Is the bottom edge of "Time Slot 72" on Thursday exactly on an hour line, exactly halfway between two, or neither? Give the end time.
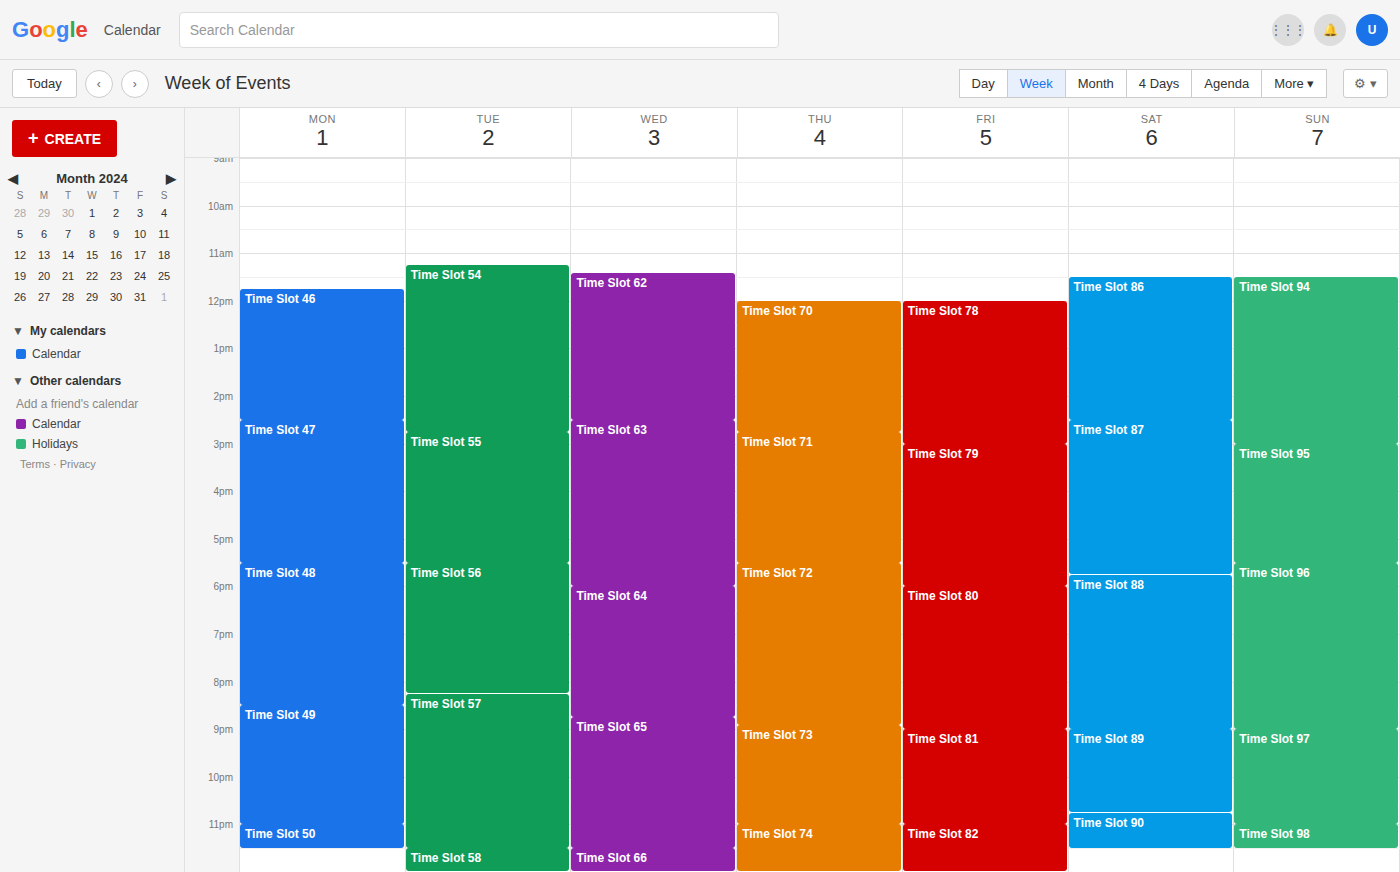
8:55 PM -- neither: 55 minutes below the 8 PM line and 5 minutes above the 9 PM line.